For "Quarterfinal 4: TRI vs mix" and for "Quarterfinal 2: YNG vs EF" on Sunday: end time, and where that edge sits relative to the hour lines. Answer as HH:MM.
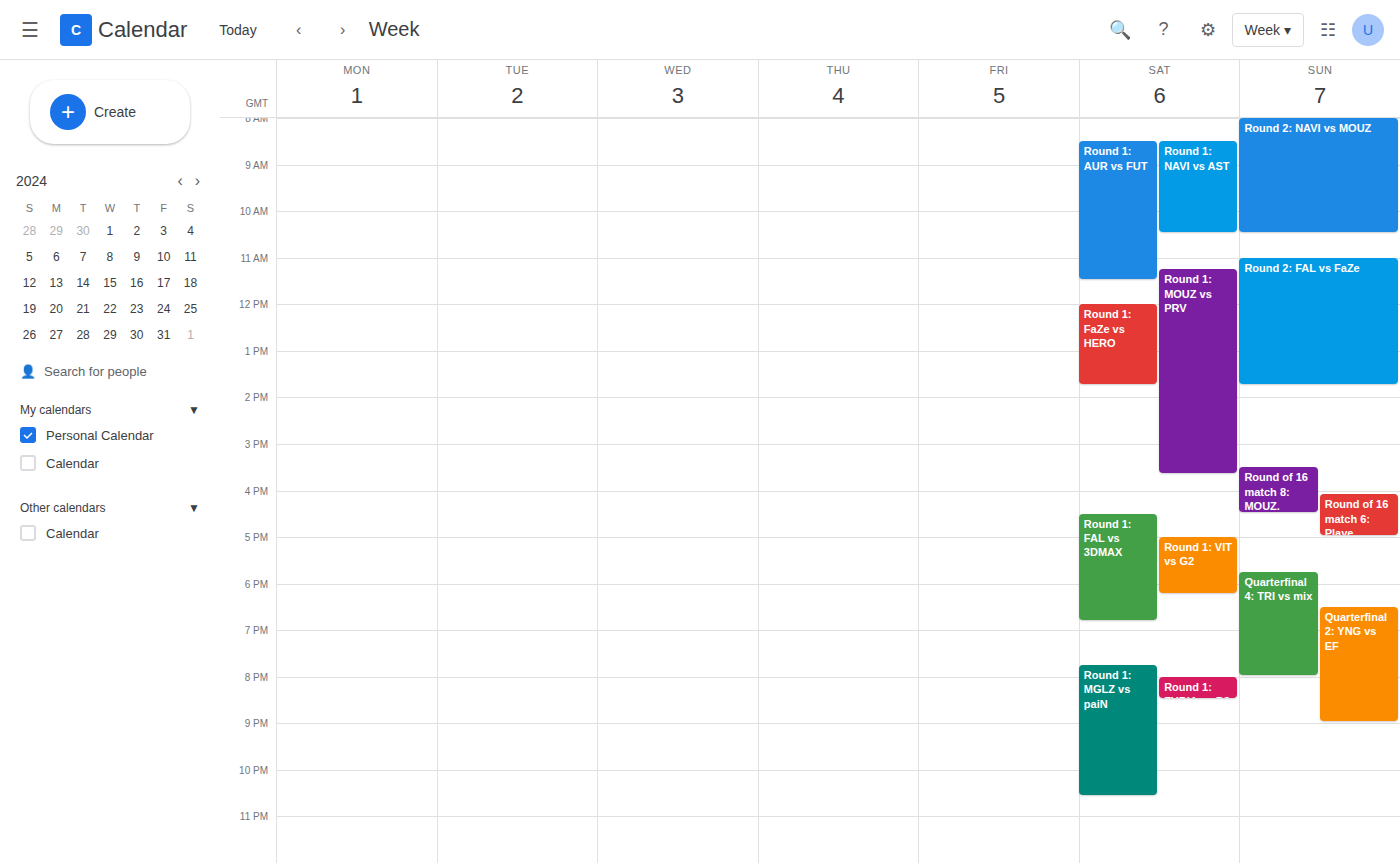
"Quarterfinal 4: TRI vs mix": 20:00, exactly on the 20:00 line. "Quarterfinal 2: YNG vs EF": 21:00, exactly on the 21:00 line.